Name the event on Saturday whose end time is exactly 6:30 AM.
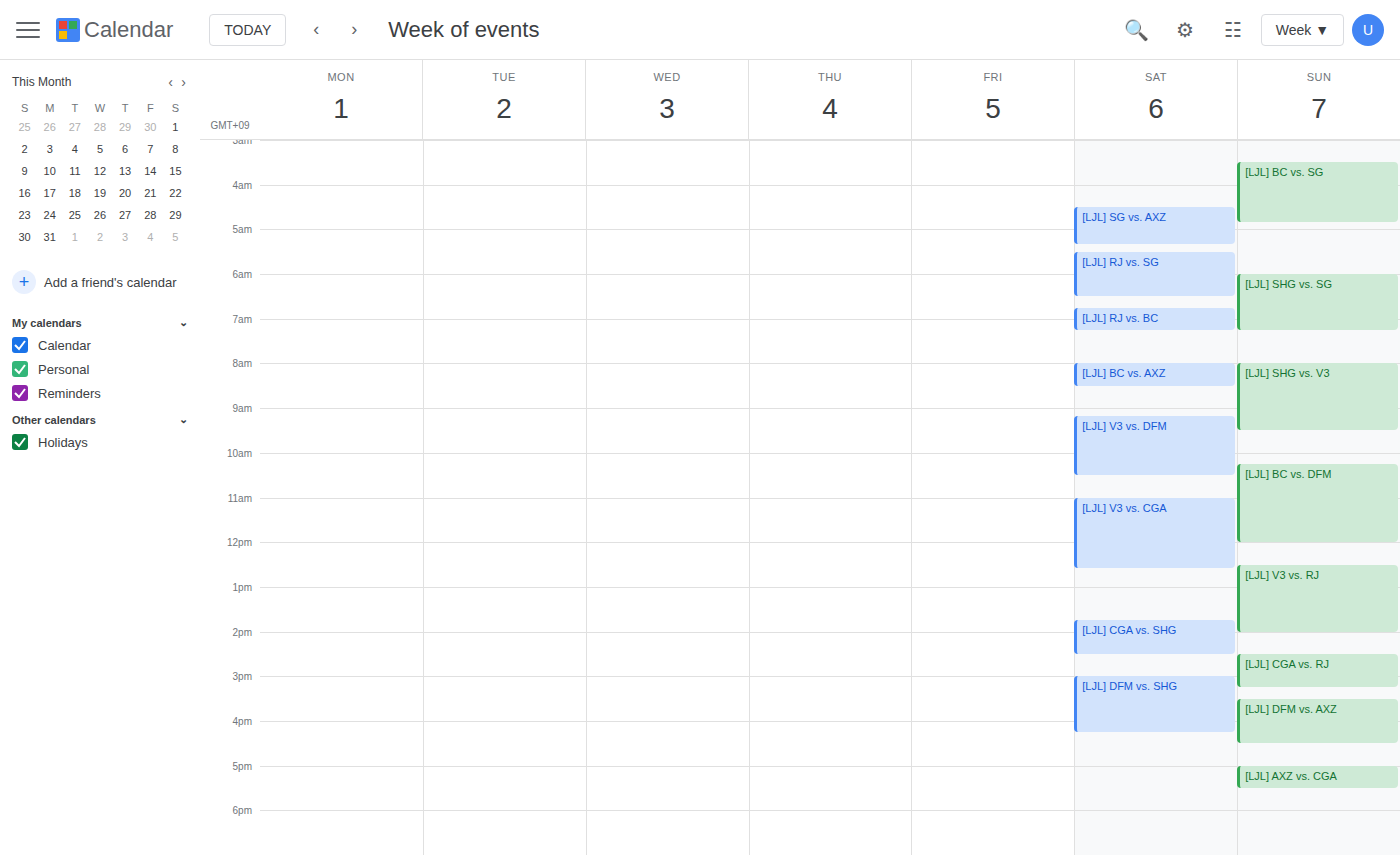
"[LJL] RJ vs. SG"